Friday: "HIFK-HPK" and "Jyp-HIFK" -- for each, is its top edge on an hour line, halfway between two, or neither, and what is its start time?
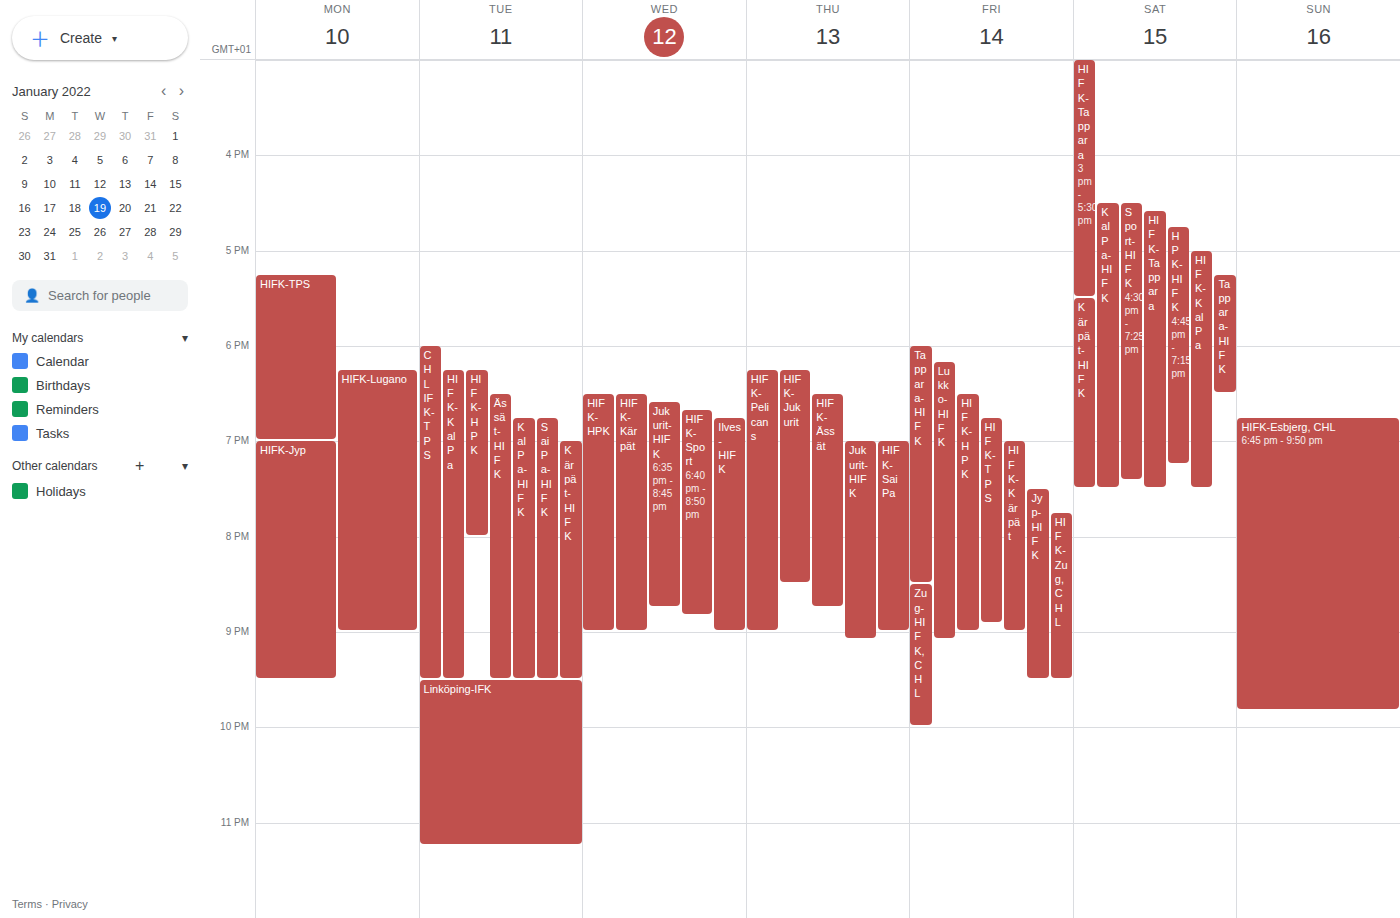
"HIFK-HPK": 6:30 PM, halfway between the 6 PM and 7 PM lines. "Jyp-HIFK": 7:30 PM, halfway between the 7 PM and 8 PM lines.